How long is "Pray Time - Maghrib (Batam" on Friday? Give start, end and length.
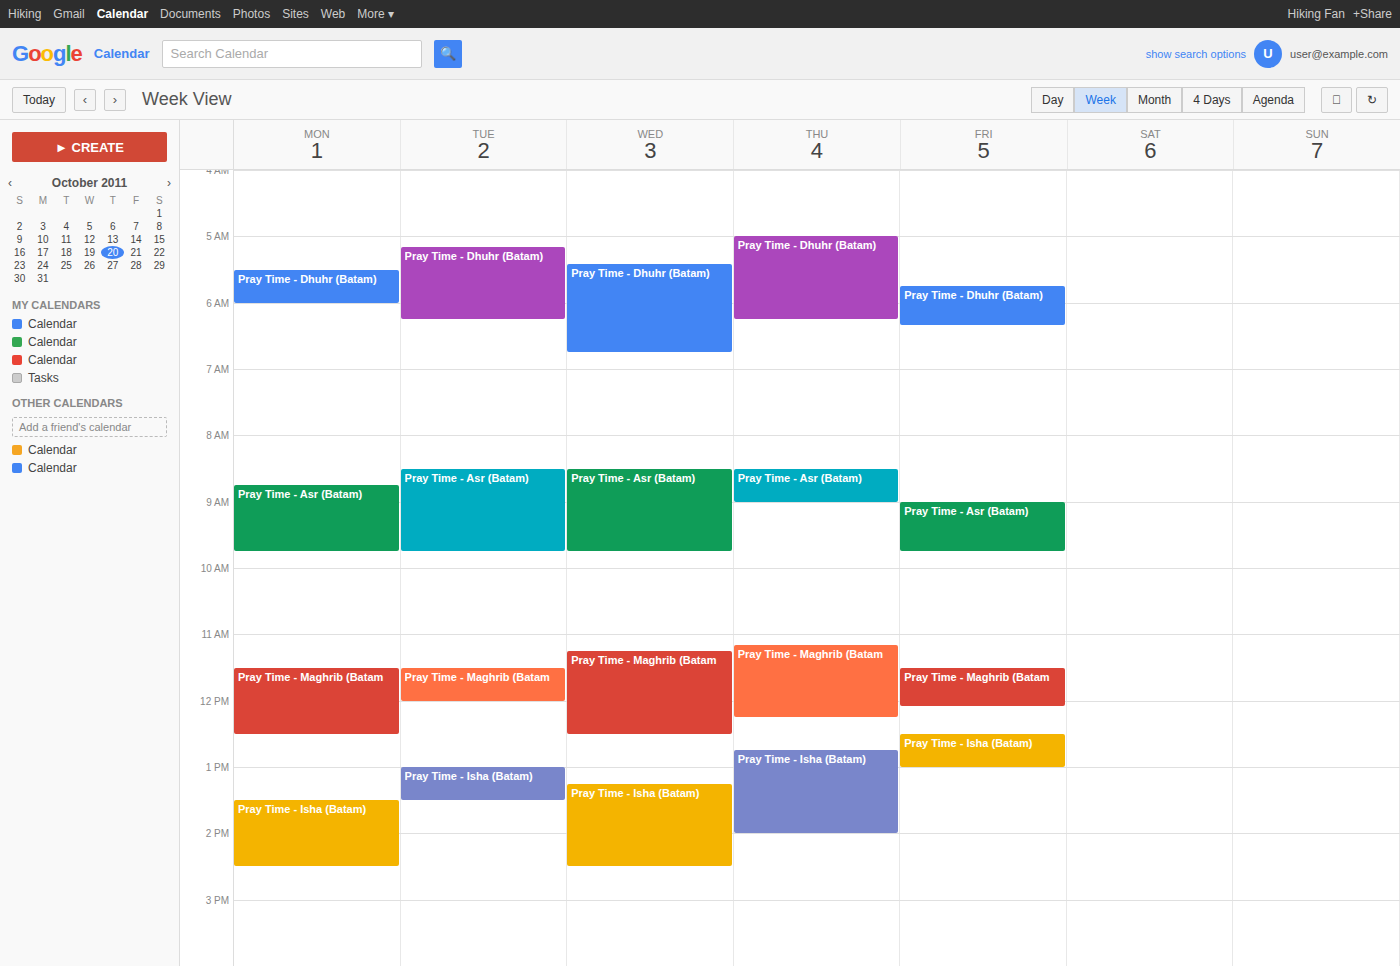
11:30 AM to 12:05 PM, 35 minutes